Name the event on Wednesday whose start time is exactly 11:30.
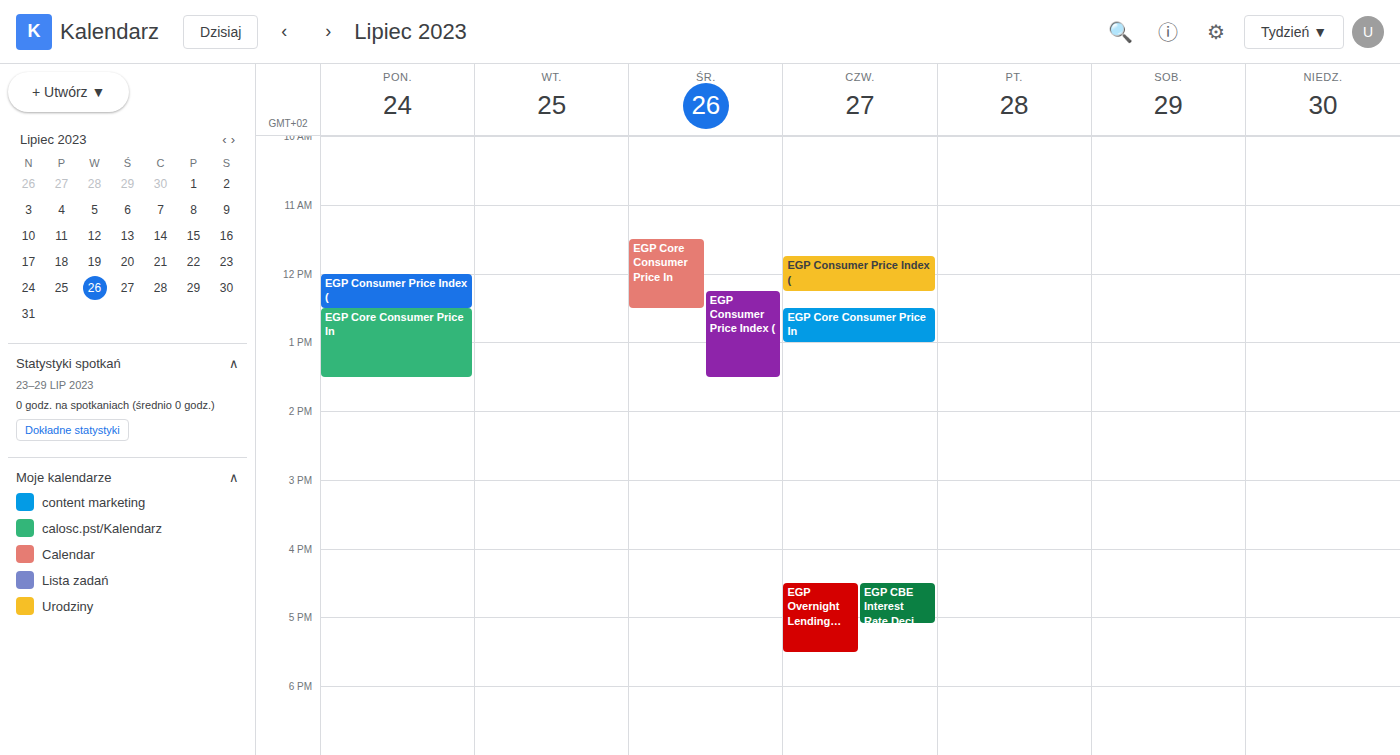
"EGP Core Consumer Price In"